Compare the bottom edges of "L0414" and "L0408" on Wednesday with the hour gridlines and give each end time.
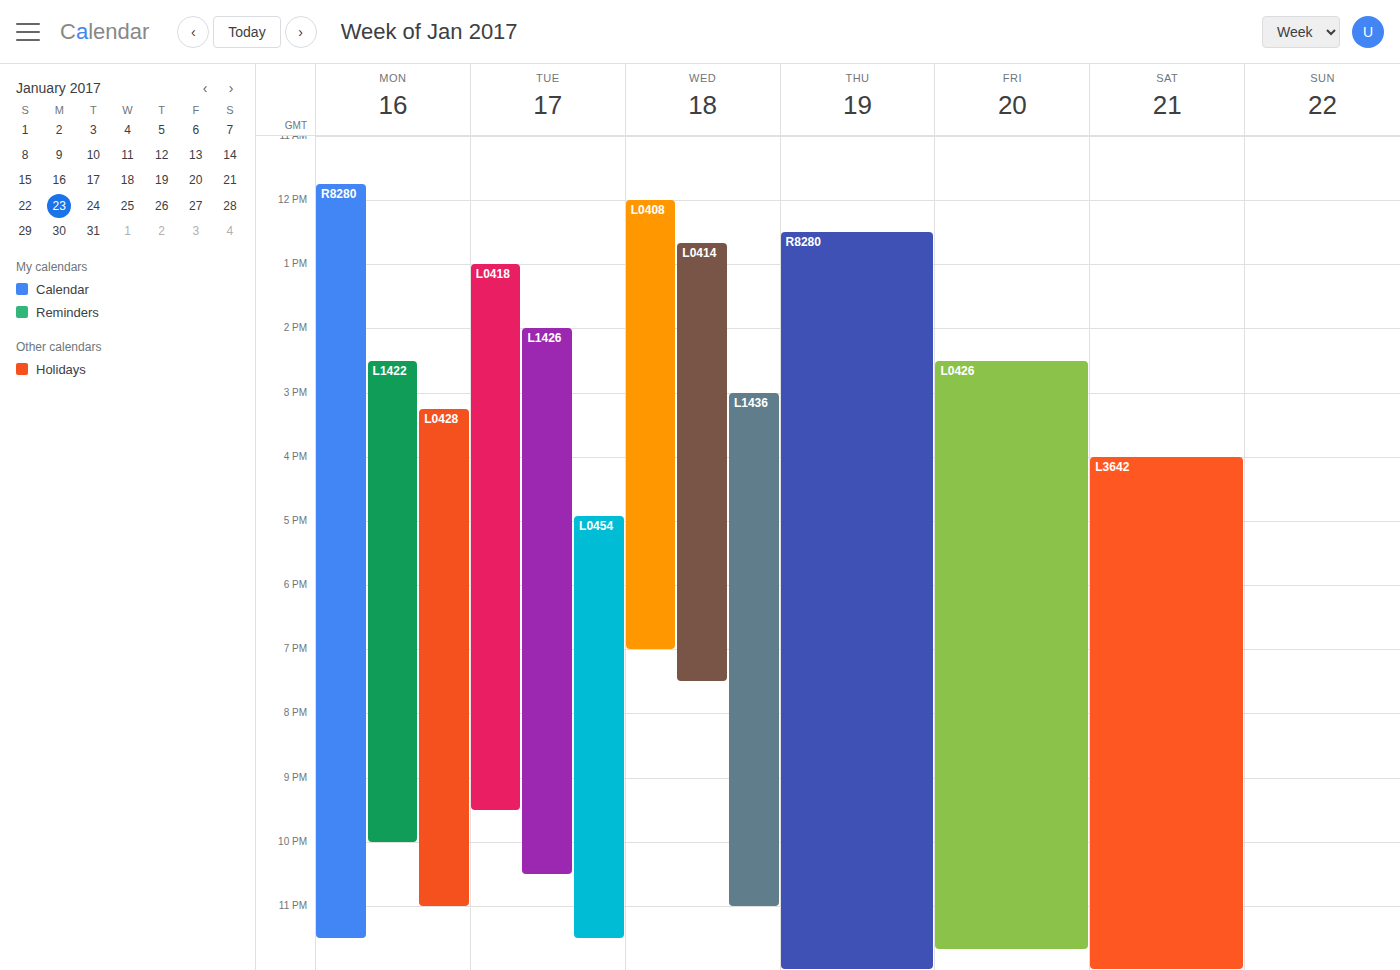
"L0414": 7:30 PM, halfway between the 7 PM and 8 PM lines. "L0408": 7:00 PM, exactly on the 7 PM line.